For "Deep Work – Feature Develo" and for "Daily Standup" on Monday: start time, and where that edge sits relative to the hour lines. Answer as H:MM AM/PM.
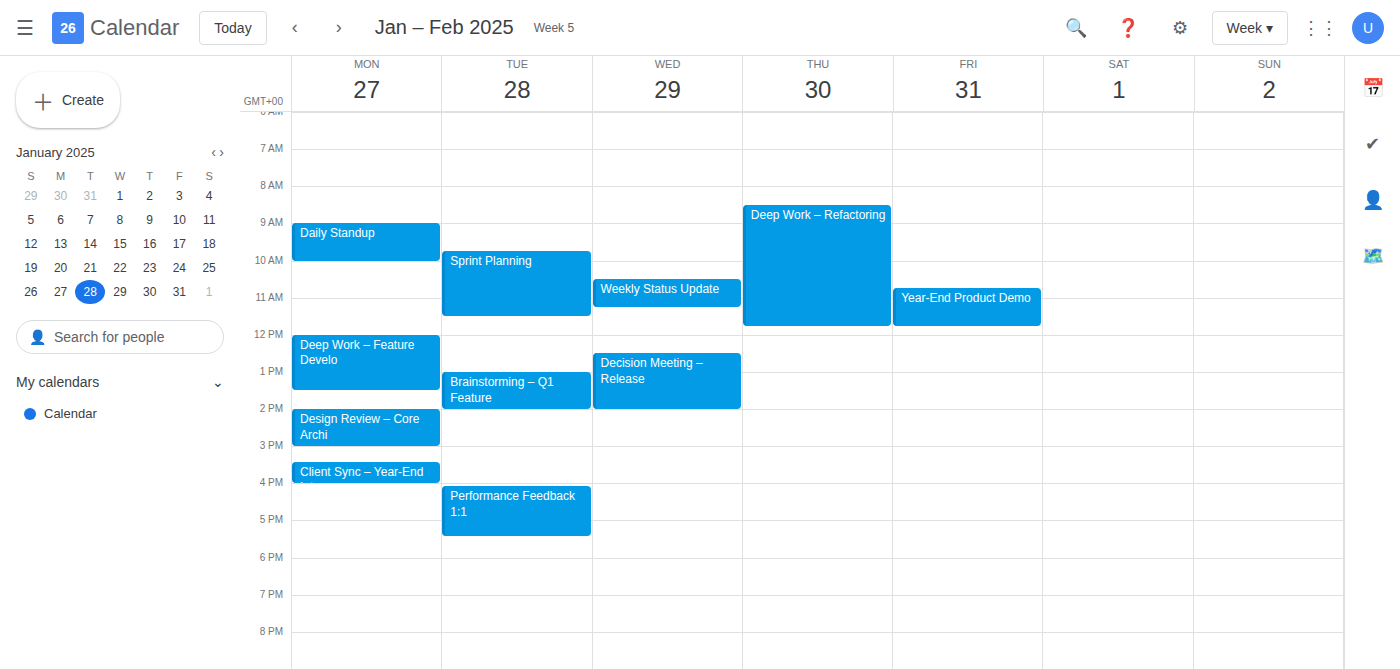
"Deep Work – Feature Develo": 12:00 PM, exactly on the 12 PM line. "Daily Standup": 9:00 AM, exactly on the 9 AM line.